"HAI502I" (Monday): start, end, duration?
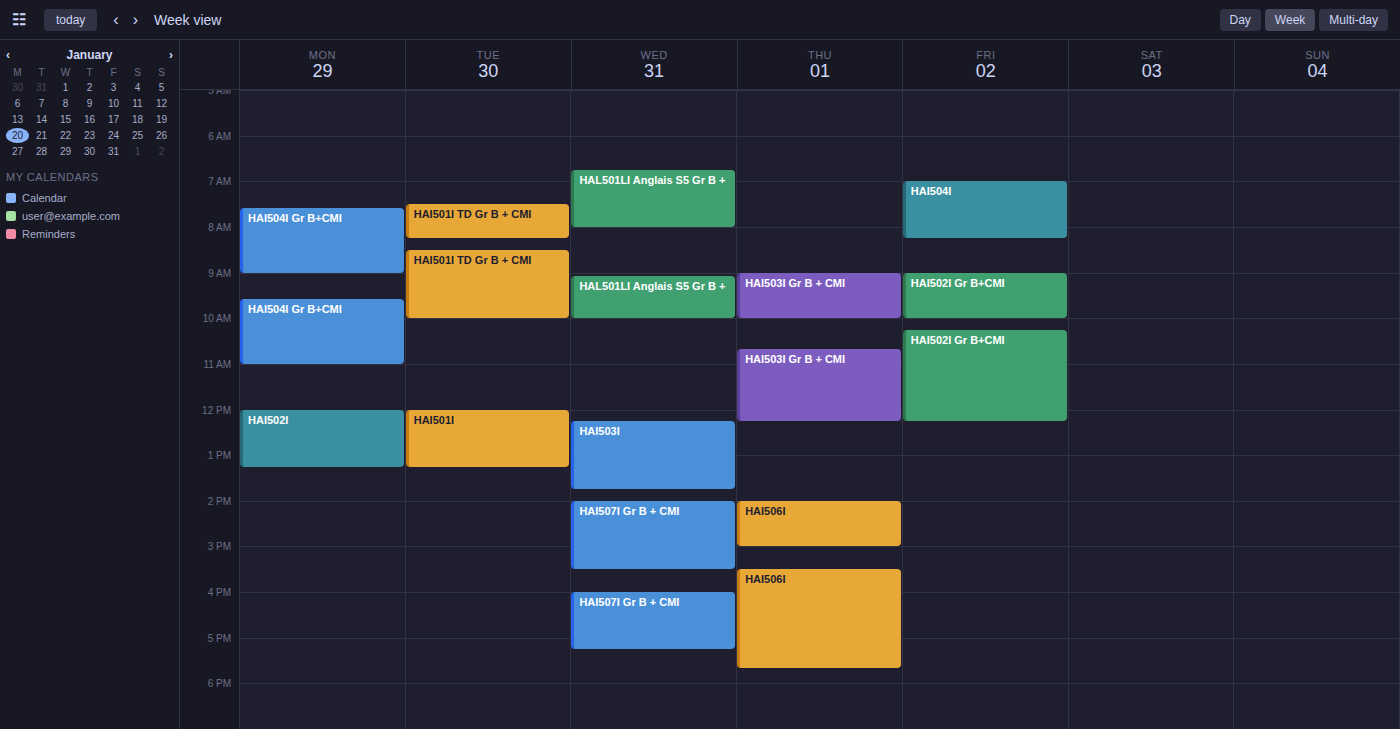
12:00 PM to 1:15 PM, 1 hour 15 minutes